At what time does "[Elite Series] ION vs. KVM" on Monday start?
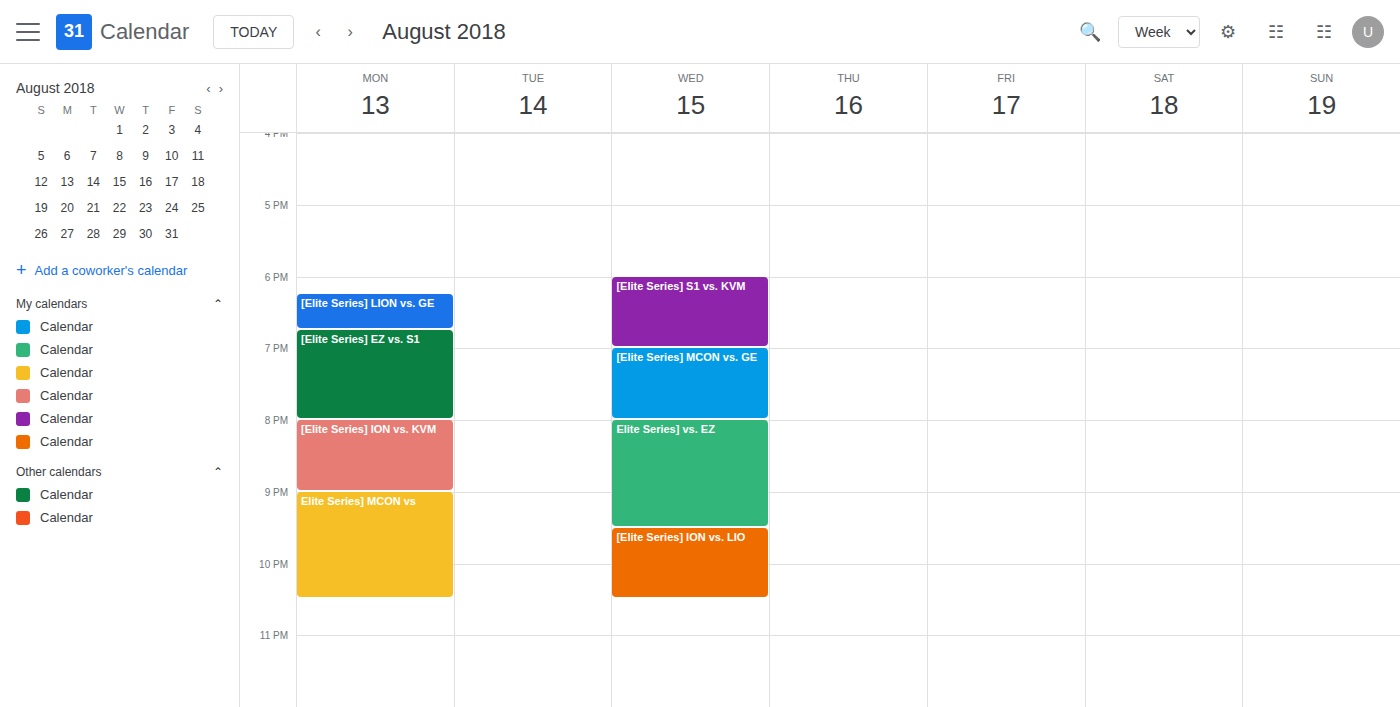
8:00 PM